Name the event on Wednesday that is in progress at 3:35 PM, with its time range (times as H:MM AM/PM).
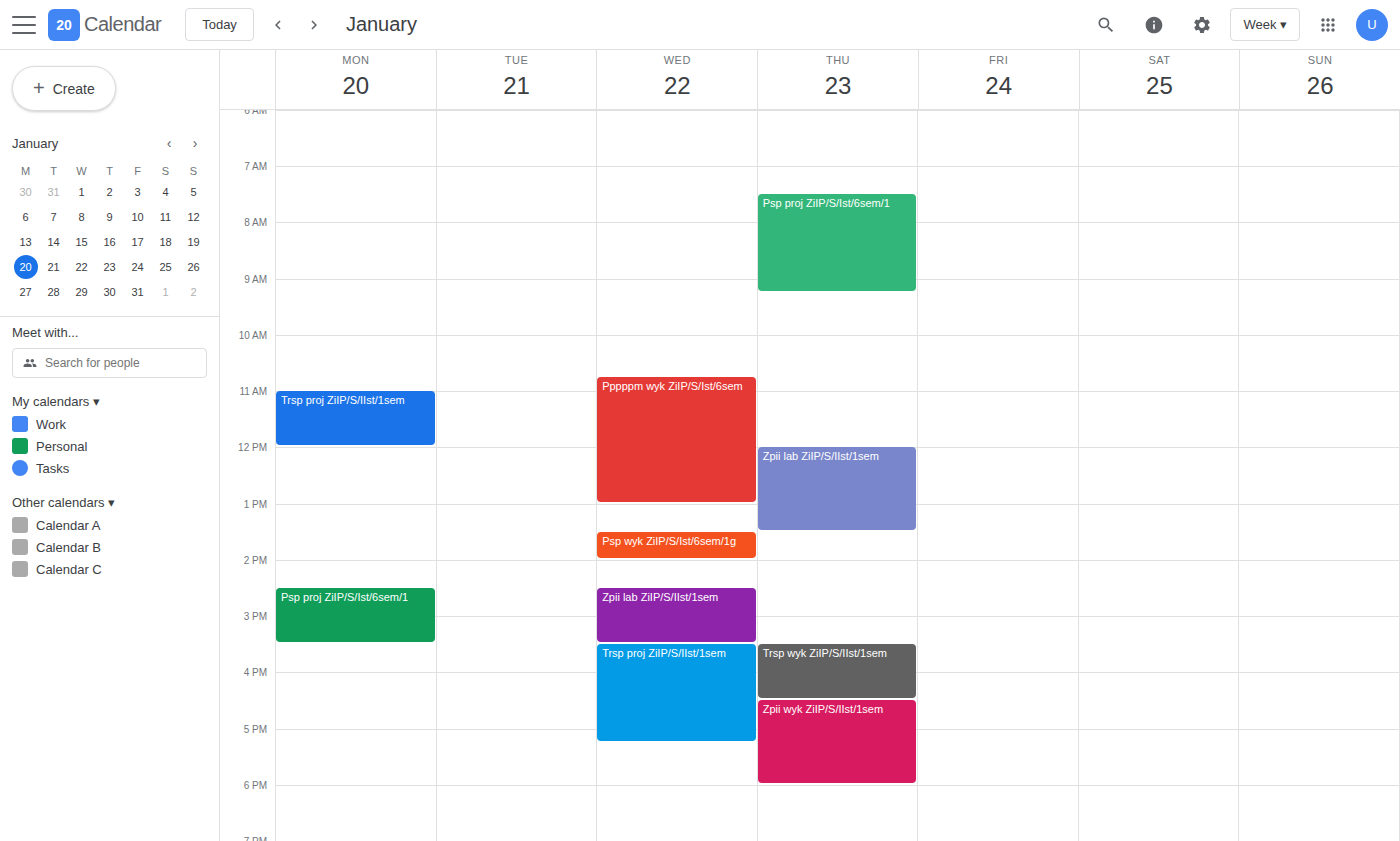
"Trsp proj ZiIP/S/IIst/1sem", 3:30 PM to 5:15 PM